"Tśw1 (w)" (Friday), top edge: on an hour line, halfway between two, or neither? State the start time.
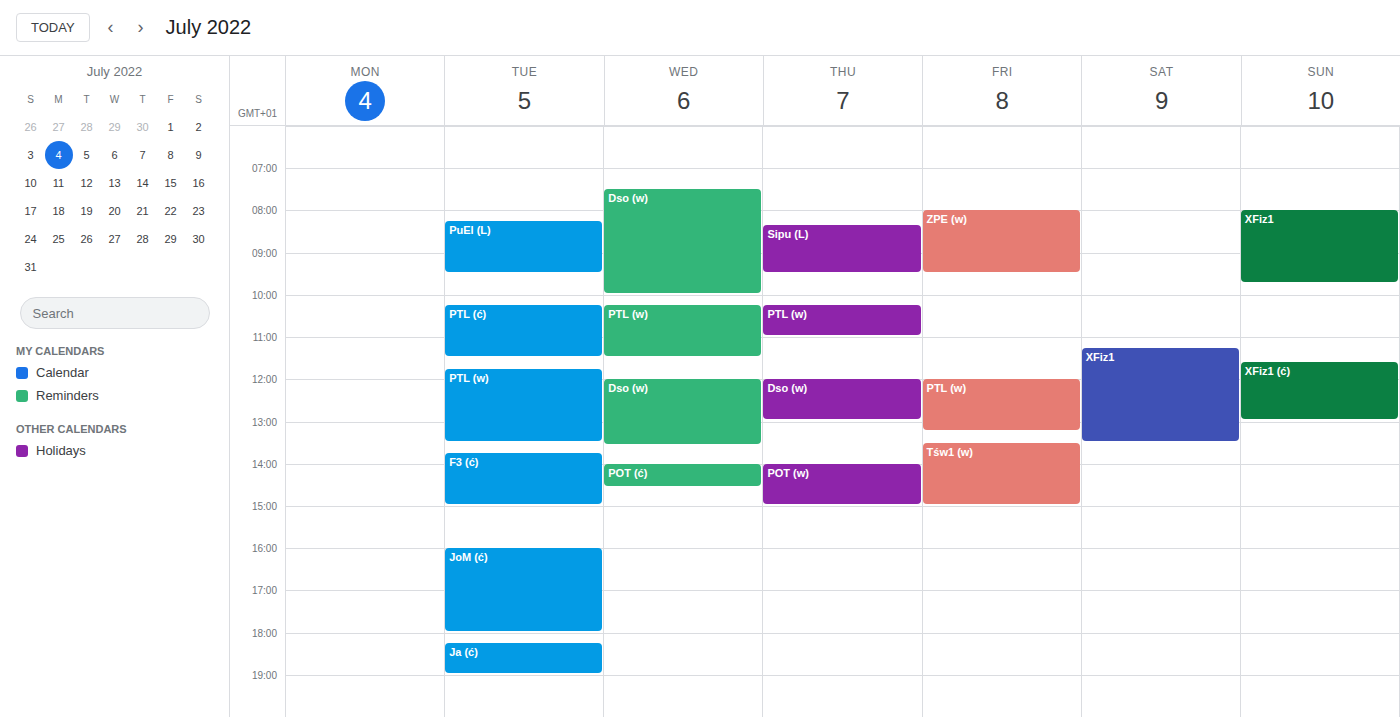
1:30 PM -- halfway between the 1 PM and 2 PM lines.